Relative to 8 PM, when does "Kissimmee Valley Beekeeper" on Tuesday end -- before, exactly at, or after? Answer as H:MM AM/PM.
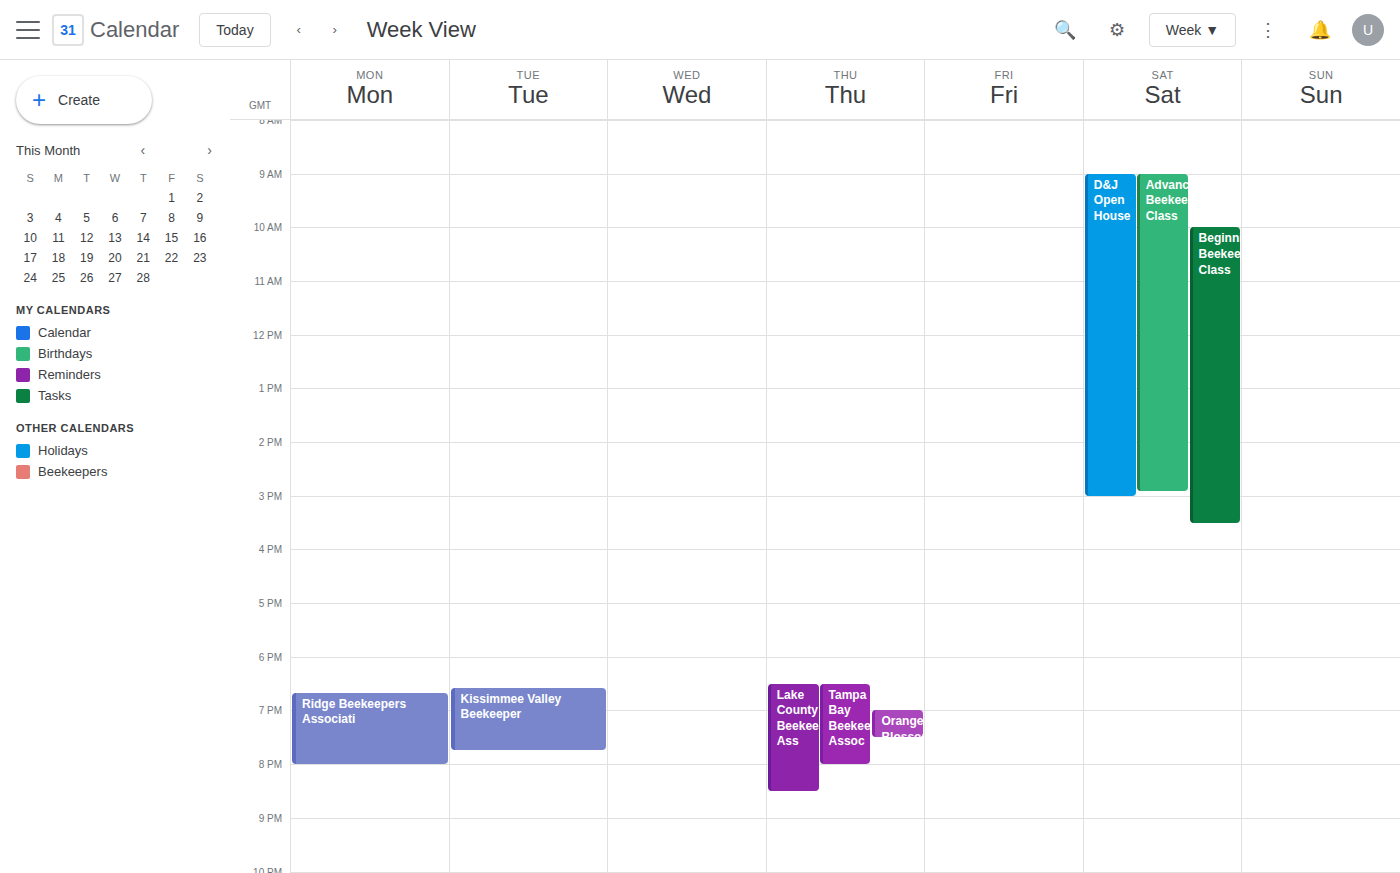
7:45 PM -- before 8 PM, 15 minutes above the 8 PM line.